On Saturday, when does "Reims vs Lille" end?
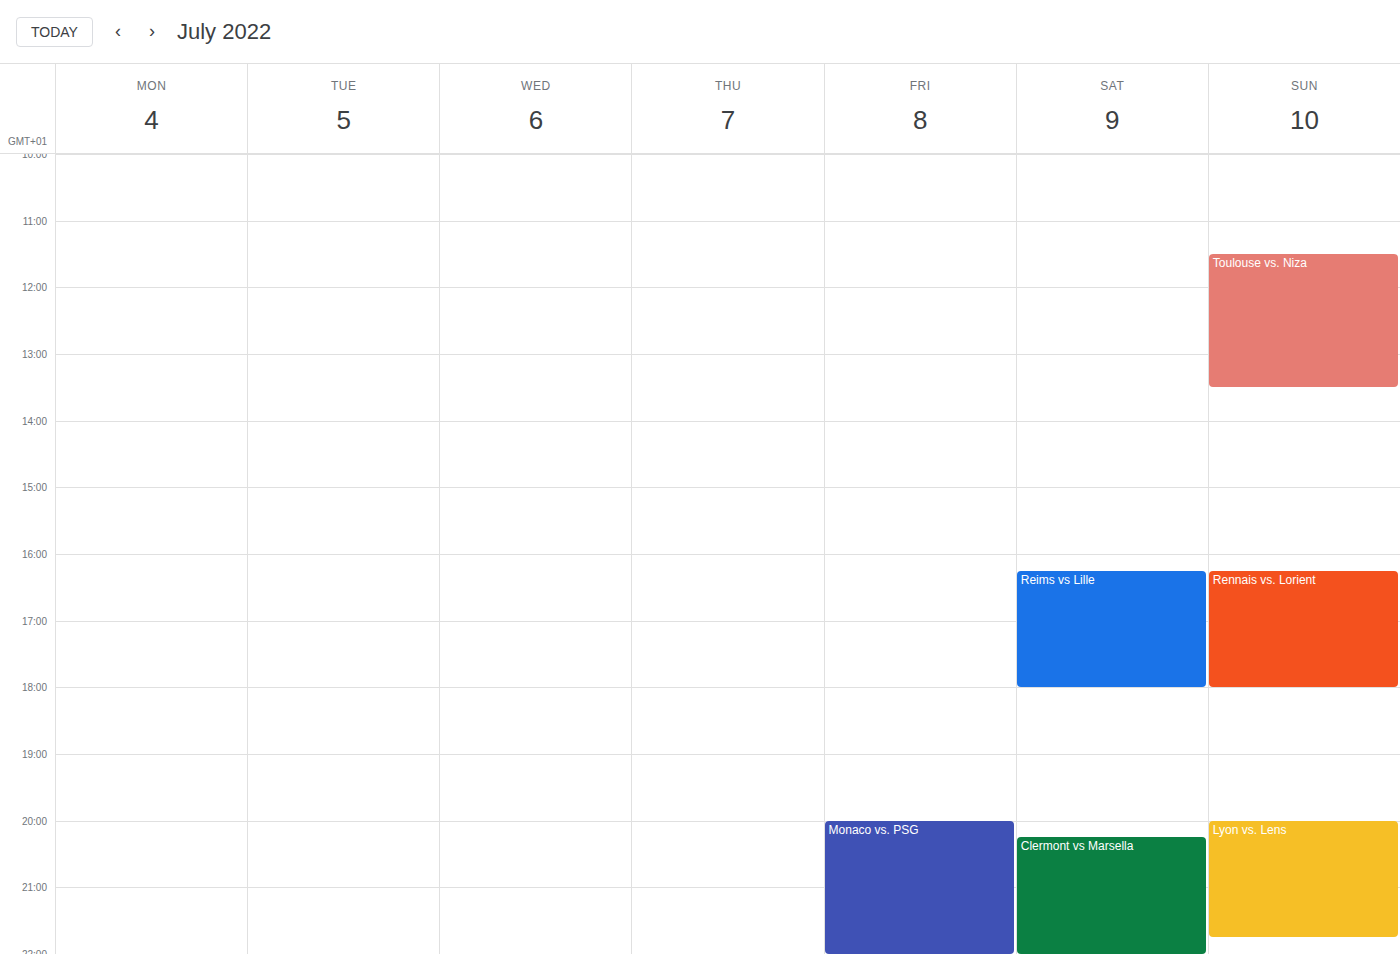
6:00 PM